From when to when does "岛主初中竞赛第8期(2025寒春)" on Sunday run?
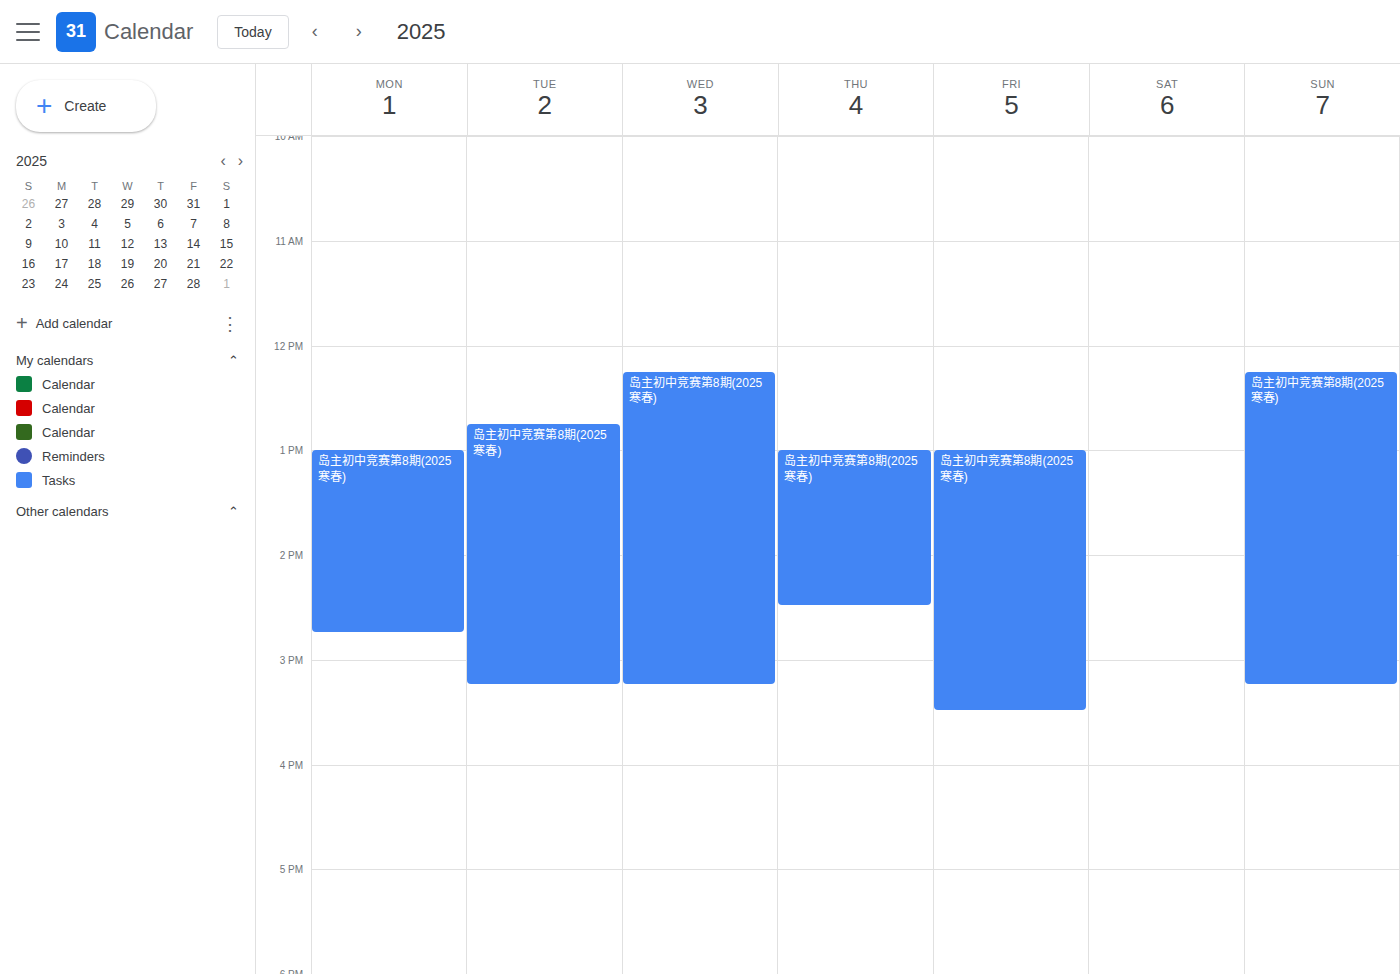
12:15 PM to 3:15 PM